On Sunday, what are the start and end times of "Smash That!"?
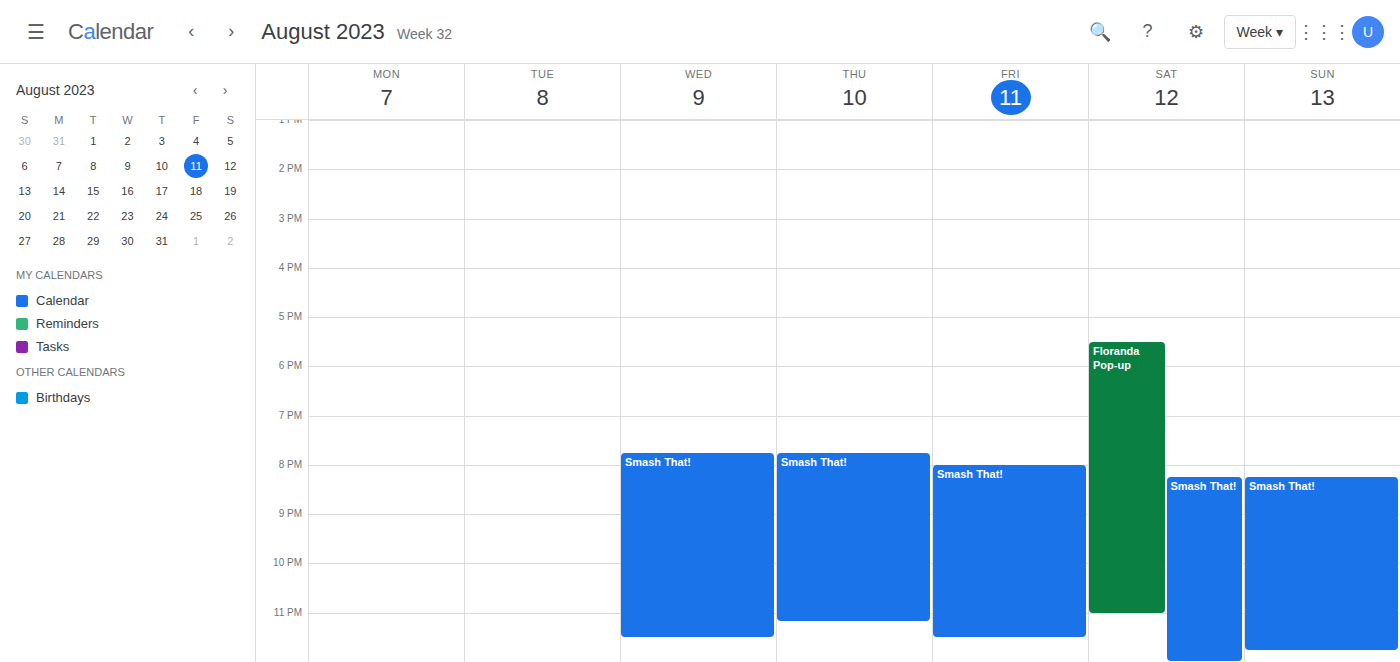
8:15 PM to 11:45 PM